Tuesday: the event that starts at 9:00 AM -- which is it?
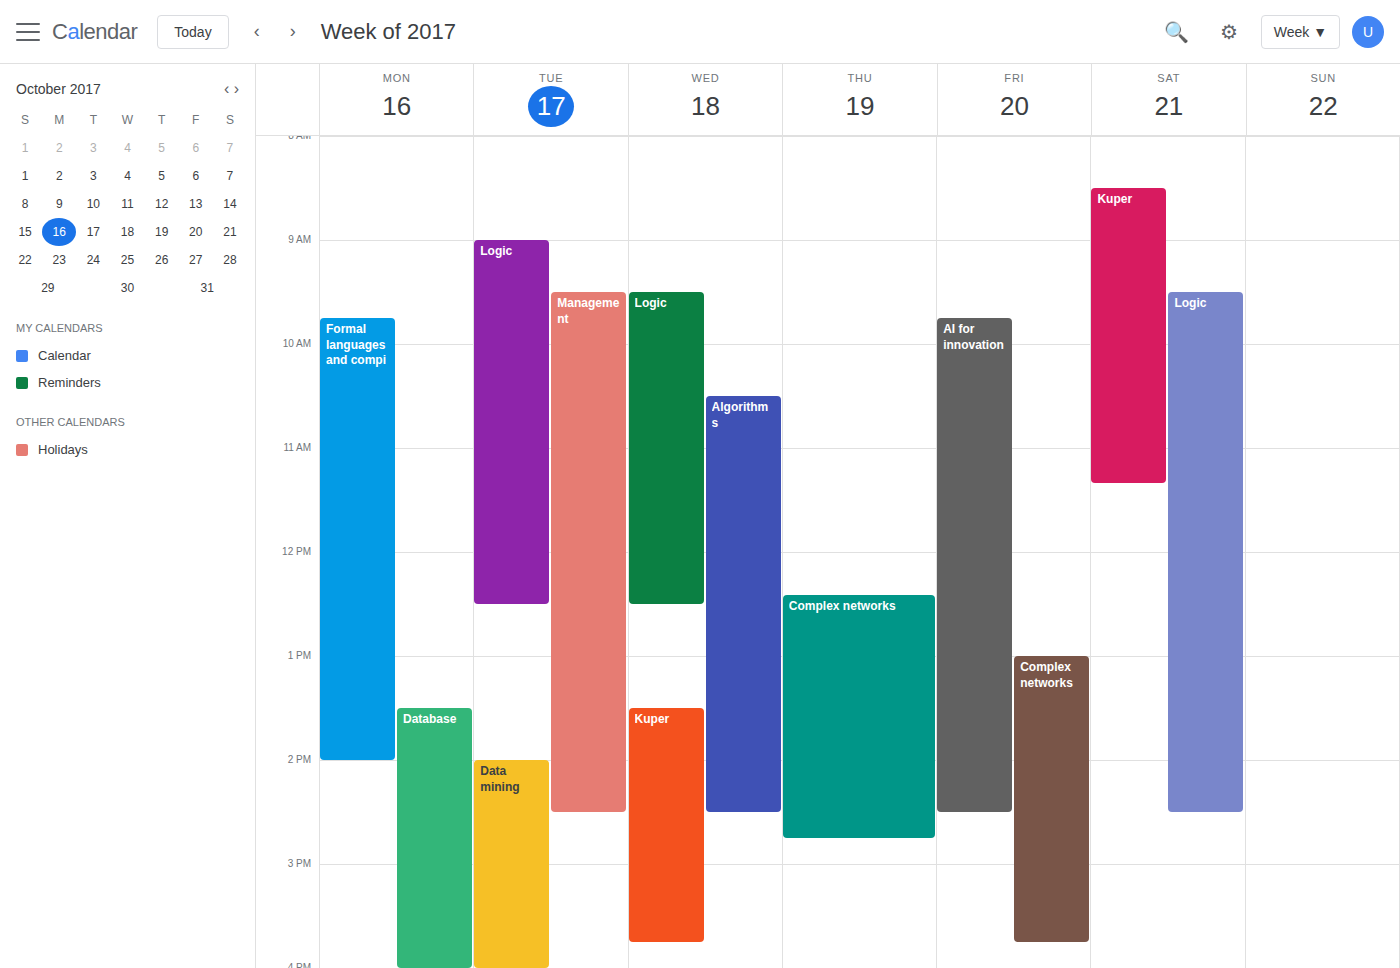
"Logic"